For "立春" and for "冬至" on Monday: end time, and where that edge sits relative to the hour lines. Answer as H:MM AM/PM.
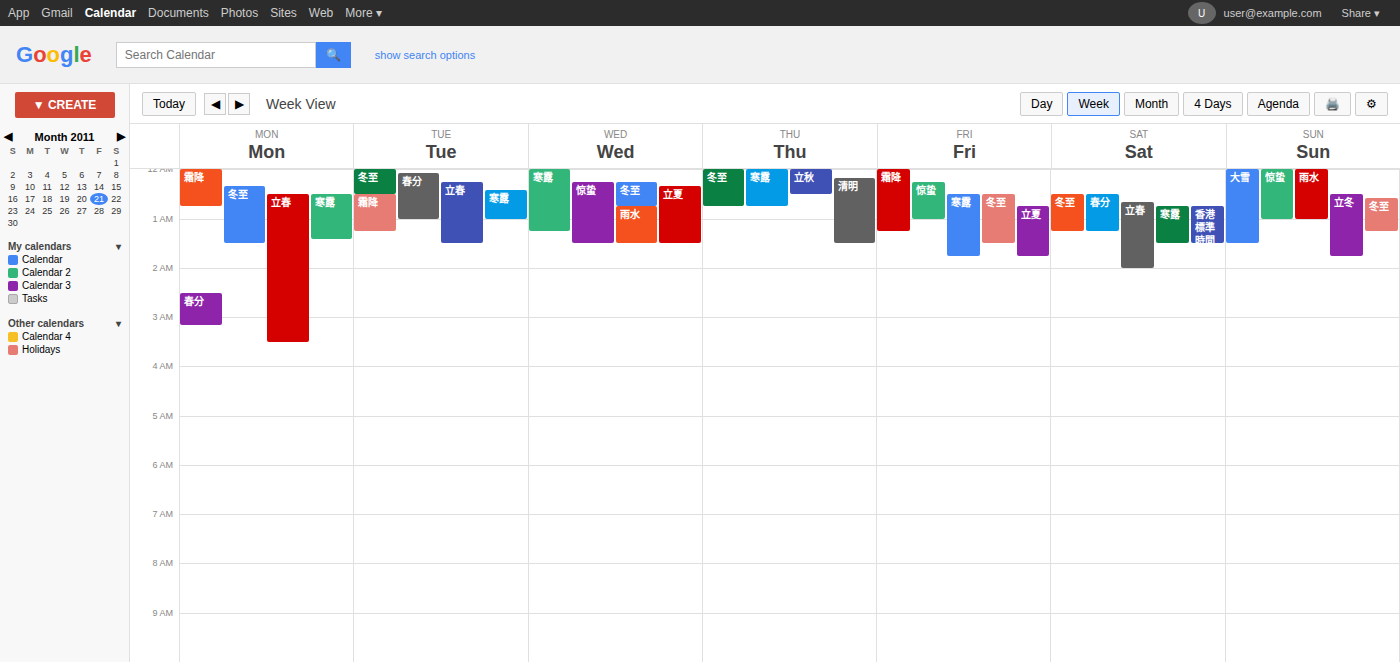
"立春": 3:30 AM, halfway between the 3 AM and 4 AM lines. "冬至": 1:30 AM, halfway between the 1 AM and 2 AM lines.